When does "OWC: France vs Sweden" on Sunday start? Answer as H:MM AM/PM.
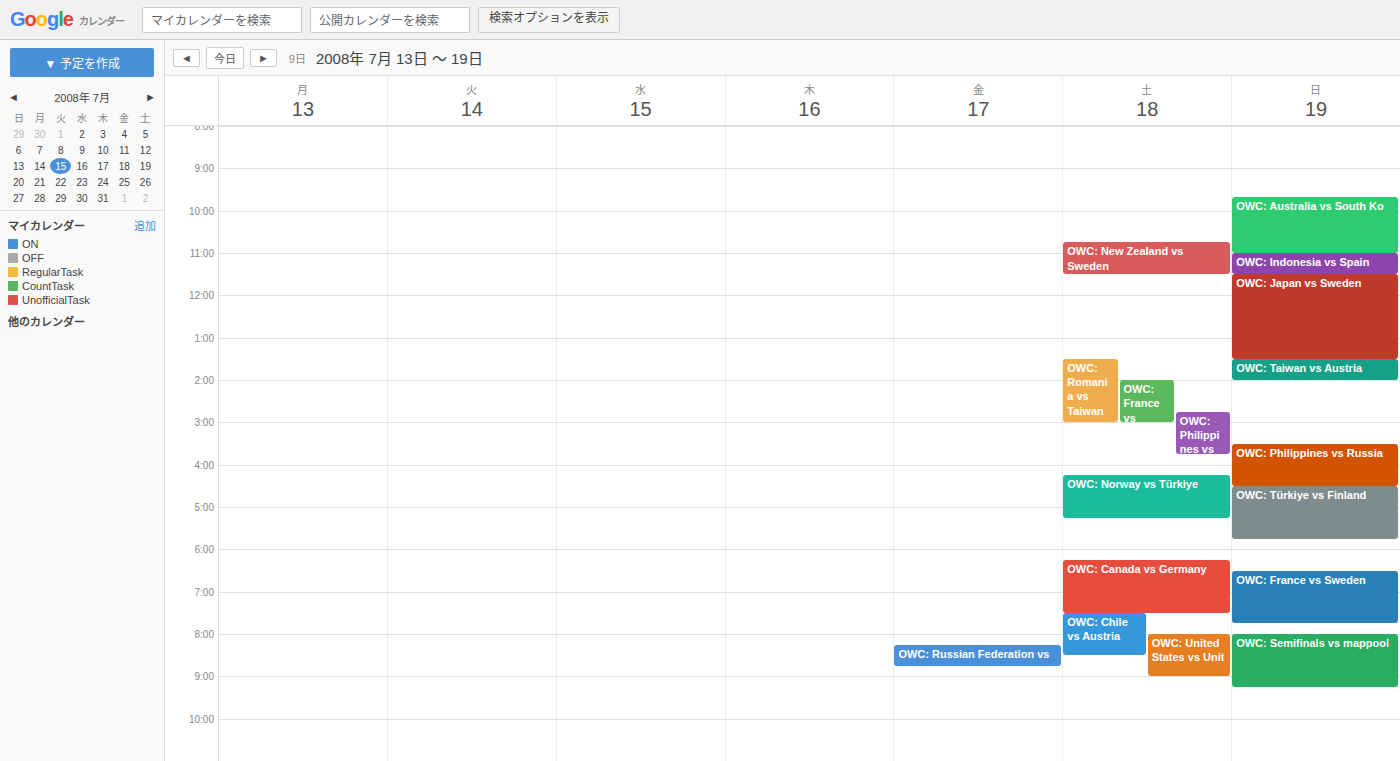
6:30 PM